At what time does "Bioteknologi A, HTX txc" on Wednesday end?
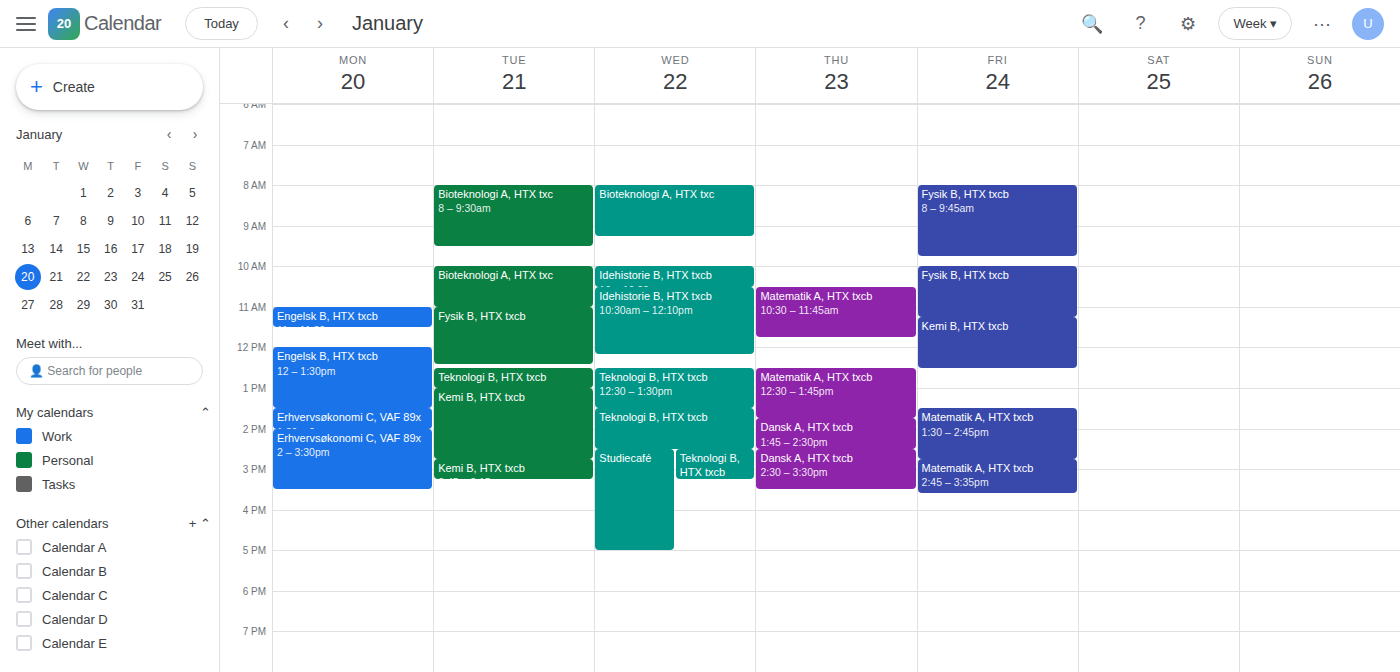
9:15 AM